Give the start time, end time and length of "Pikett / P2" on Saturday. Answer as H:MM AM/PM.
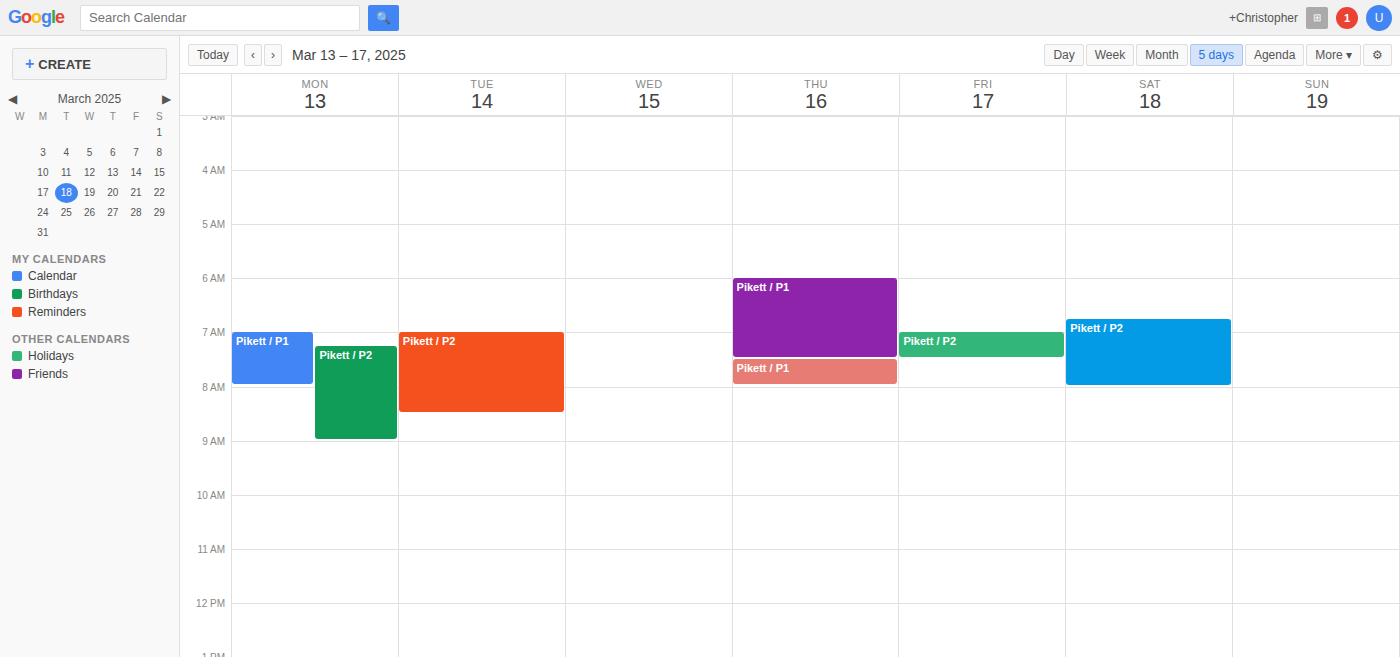
6:45 AM to 8:00 AM, 1 hour 15 minutes